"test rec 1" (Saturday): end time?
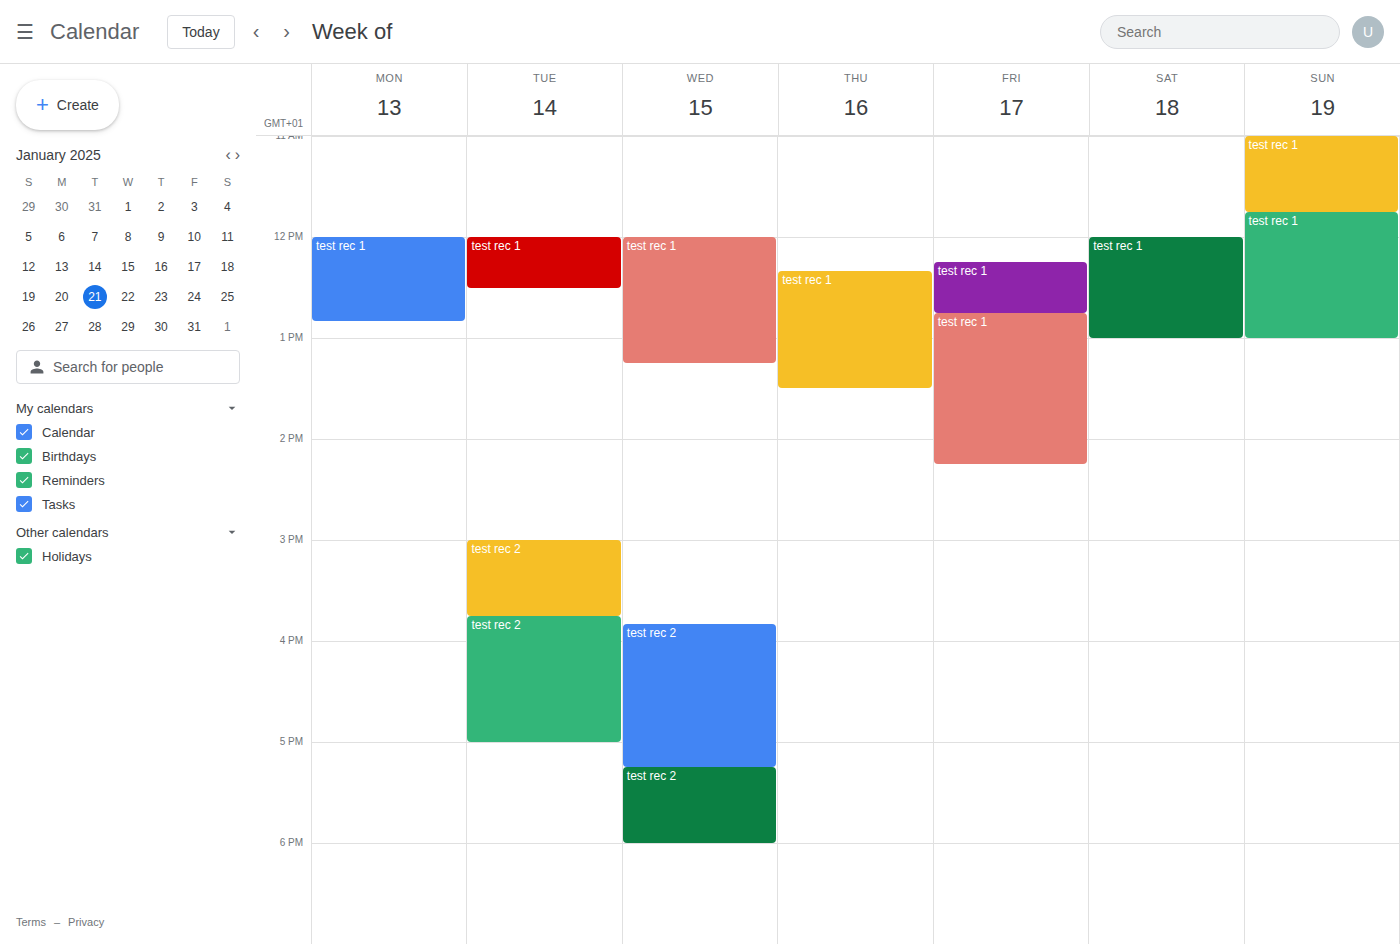
1:00 PM